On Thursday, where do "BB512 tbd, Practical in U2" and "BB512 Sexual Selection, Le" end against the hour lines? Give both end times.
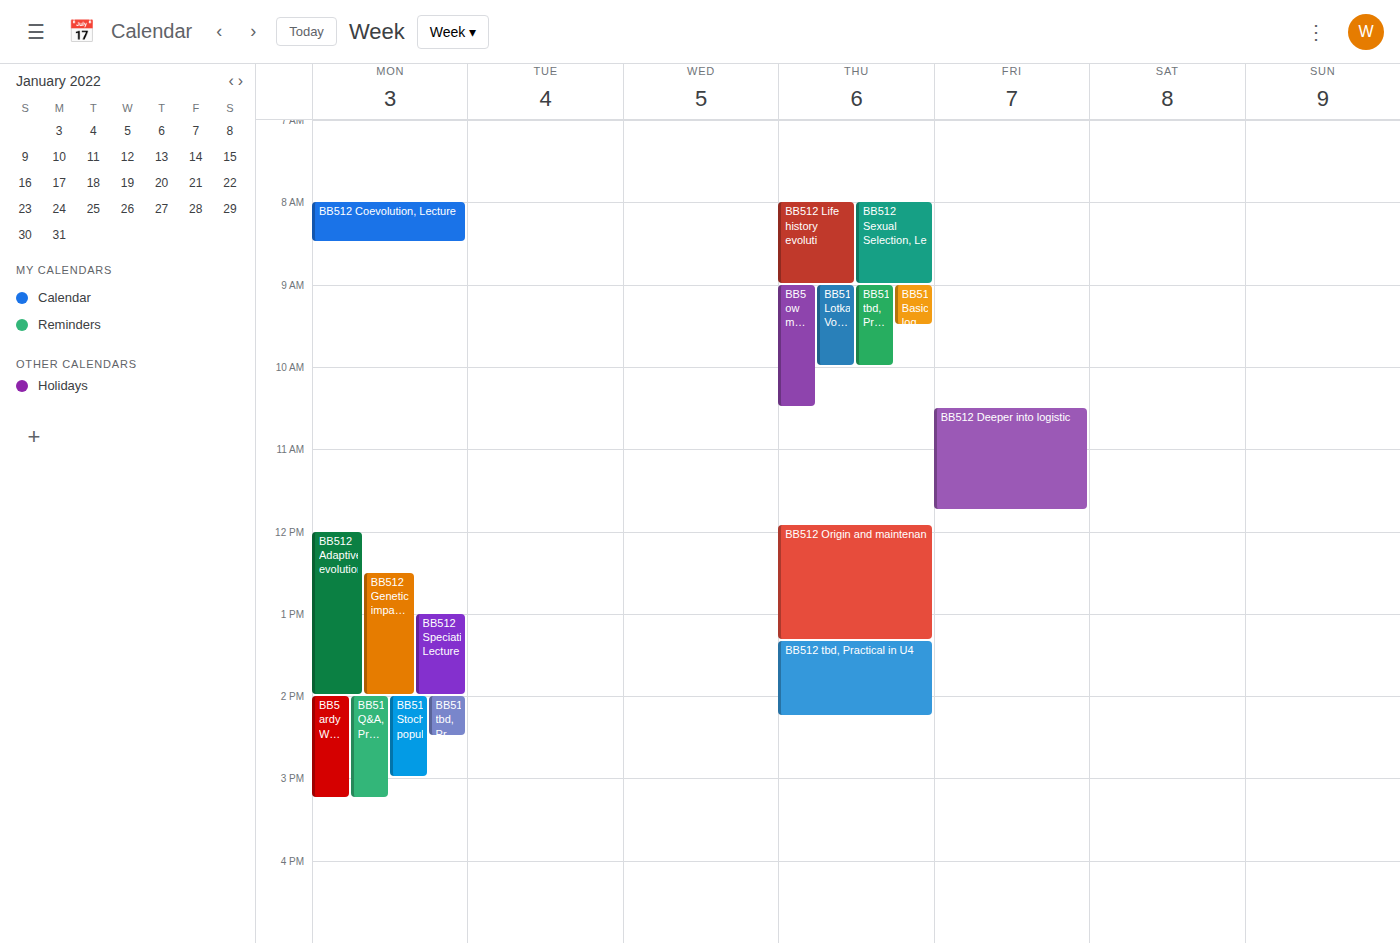
"BB512 tbd, Practical in U2": 10:00 AM, exactly on the 10 AM line. "BB512 Sexual Selection, Le": 9:00 AM, exactly on the 9 AM line.